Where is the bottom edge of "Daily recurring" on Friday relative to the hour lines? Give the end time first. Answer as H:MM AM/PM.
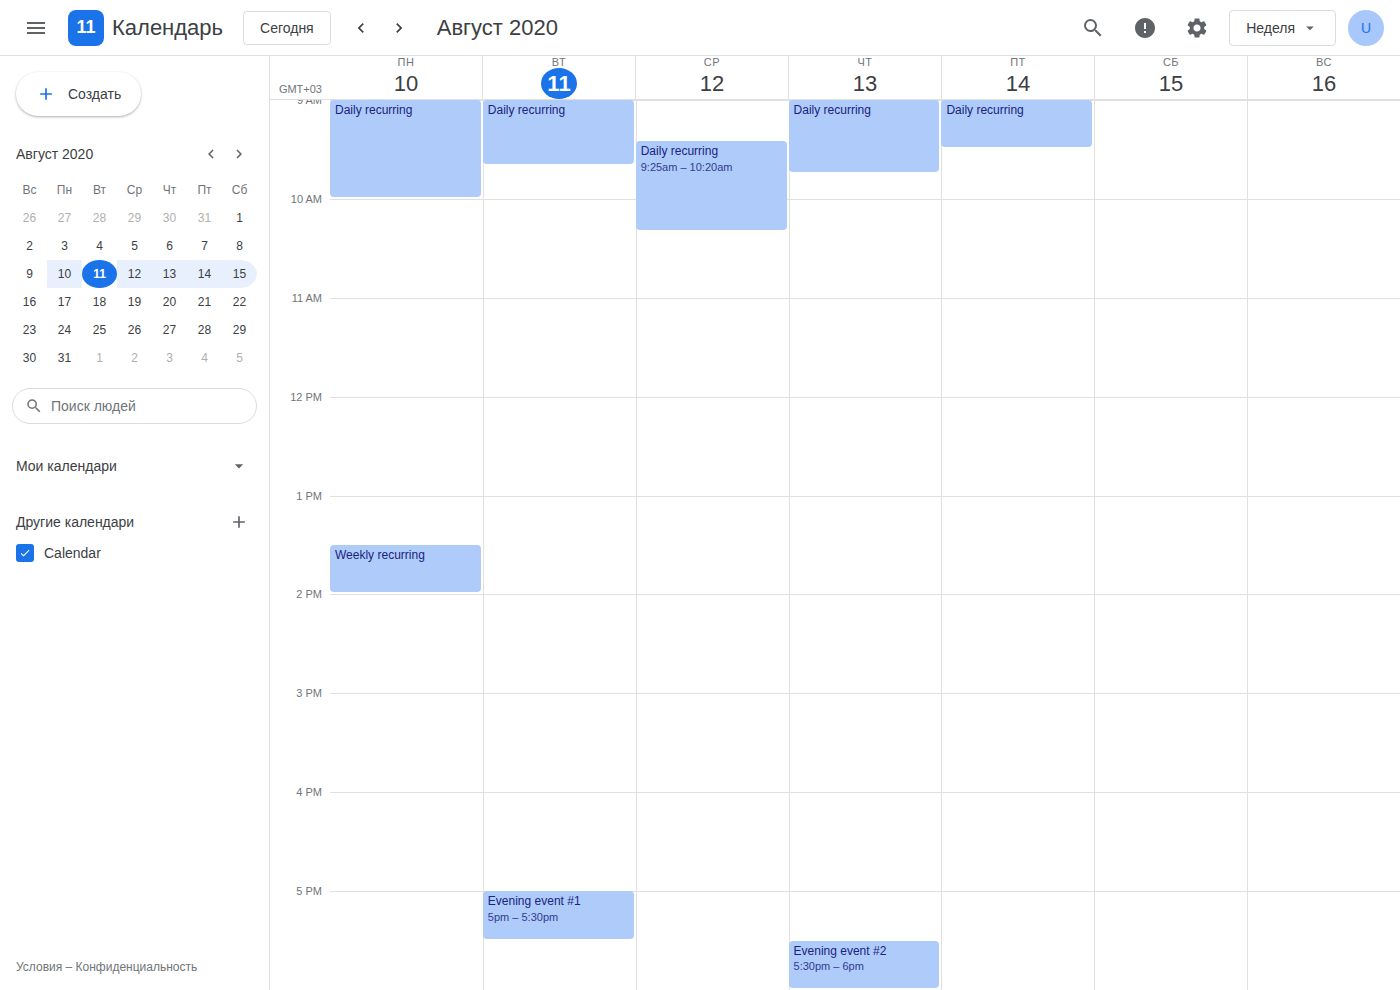
9:30 AM -- halfway between the 9 AM and 10 AM lines.